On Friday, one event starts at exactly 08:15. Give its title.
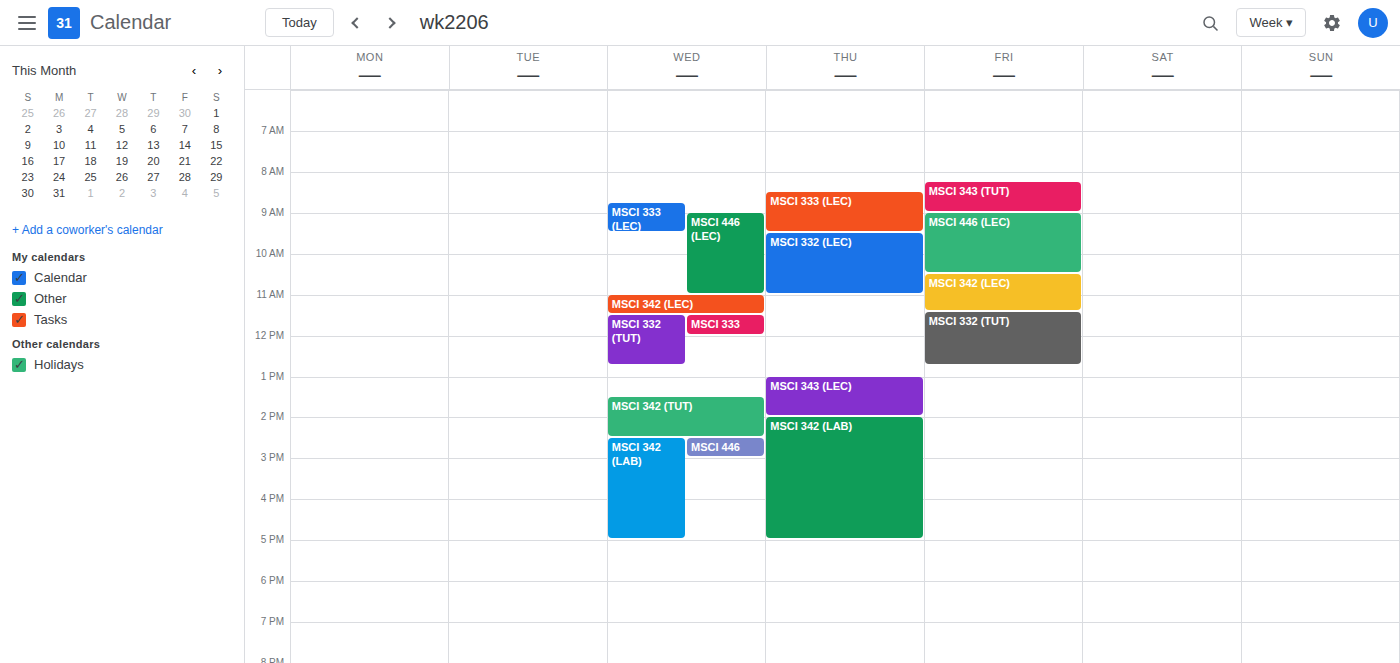
"MSCI 343 (TUT)"